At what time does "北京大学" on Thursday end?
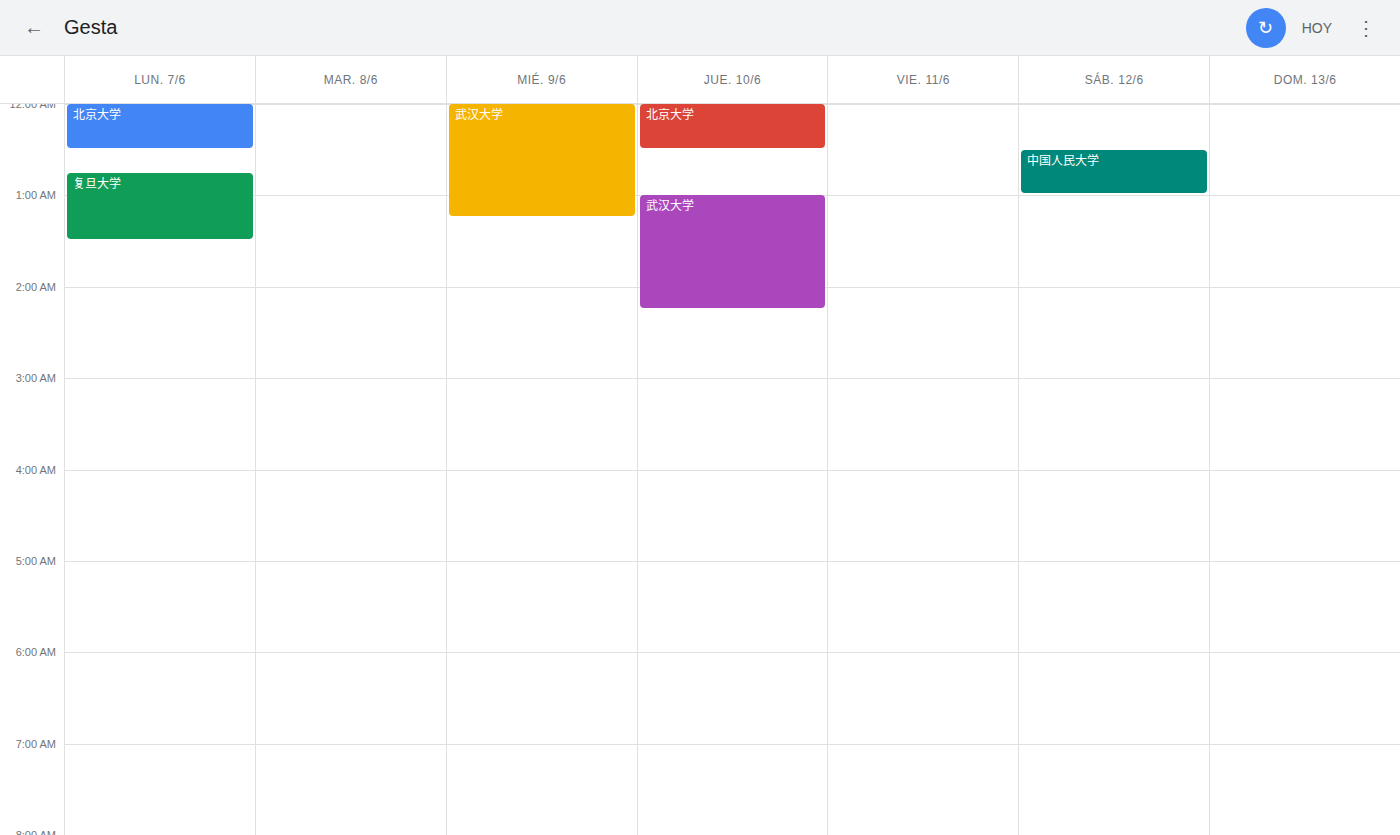
12:30 AM